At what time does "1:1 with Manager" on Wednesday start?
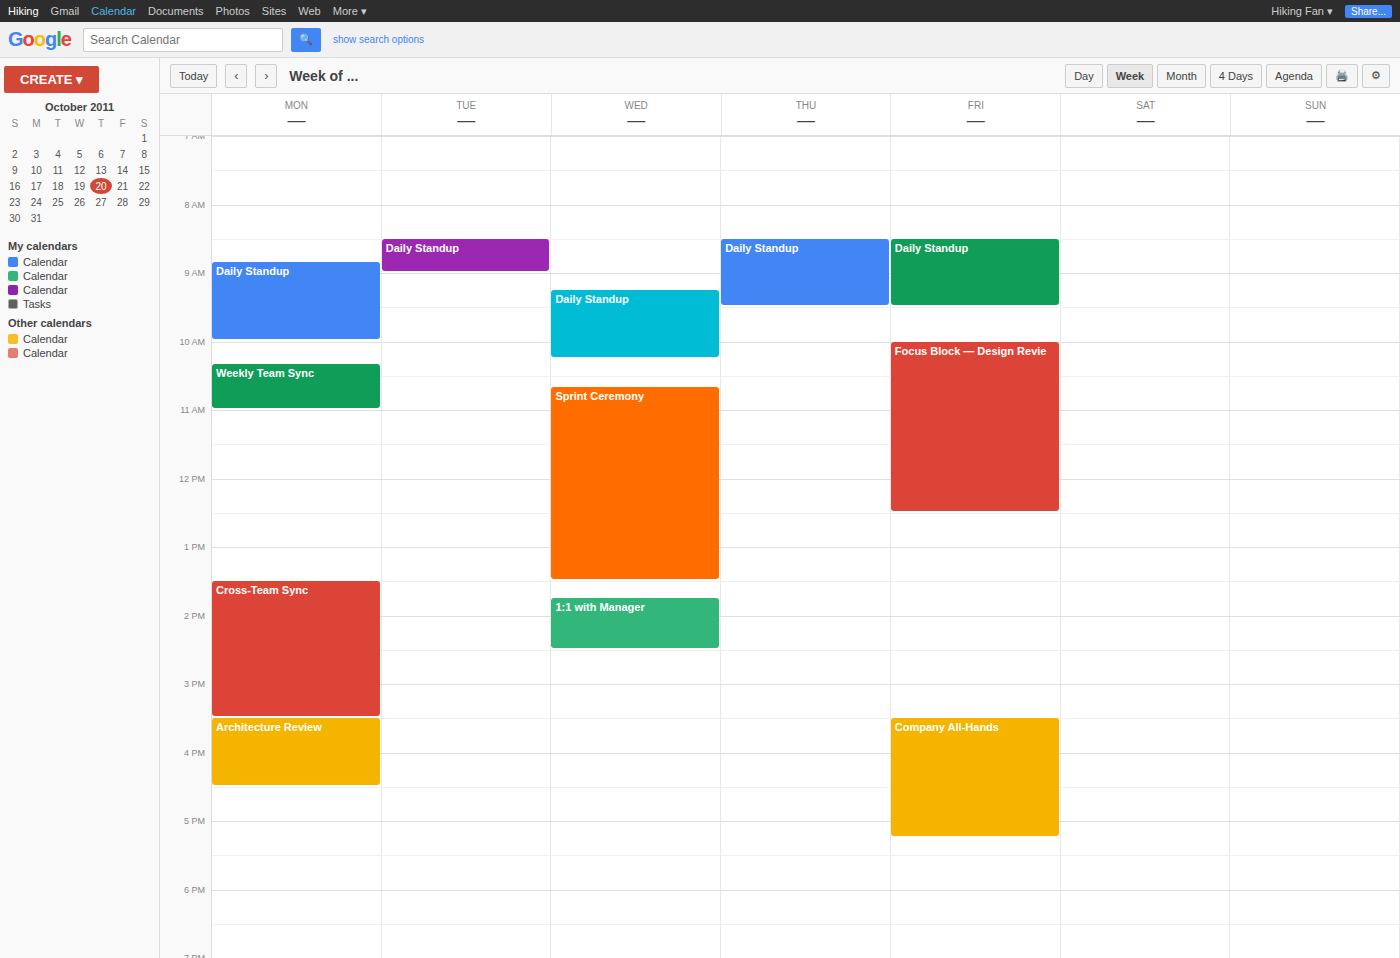
13:45